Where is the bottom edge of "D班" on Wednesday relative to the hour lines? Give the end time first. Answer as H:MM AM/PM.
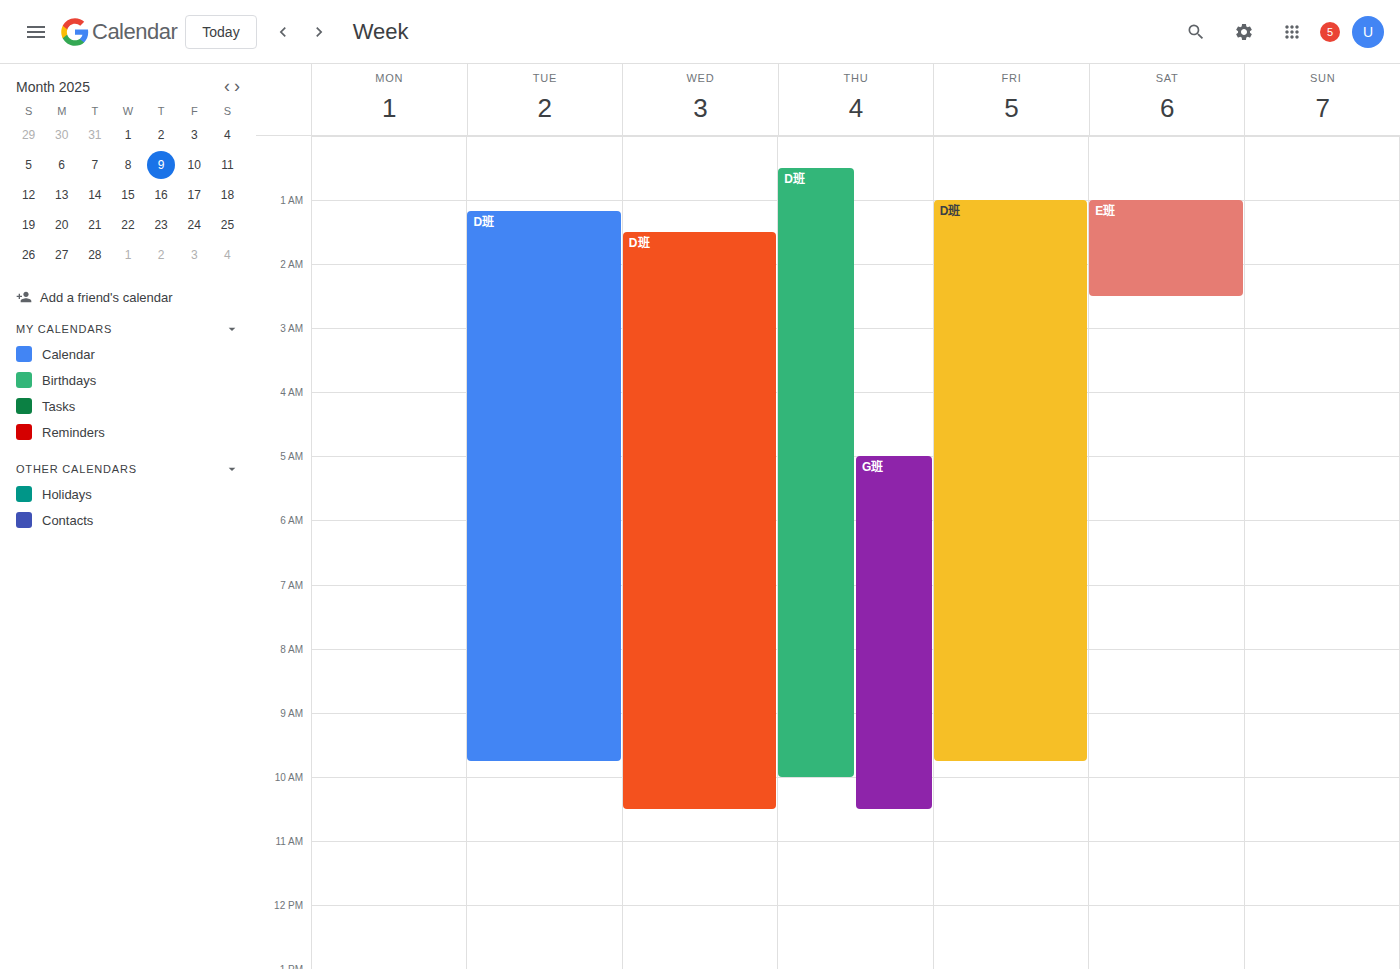
10:30 AM -- halfway between the 10 AM and 11 AM lines.